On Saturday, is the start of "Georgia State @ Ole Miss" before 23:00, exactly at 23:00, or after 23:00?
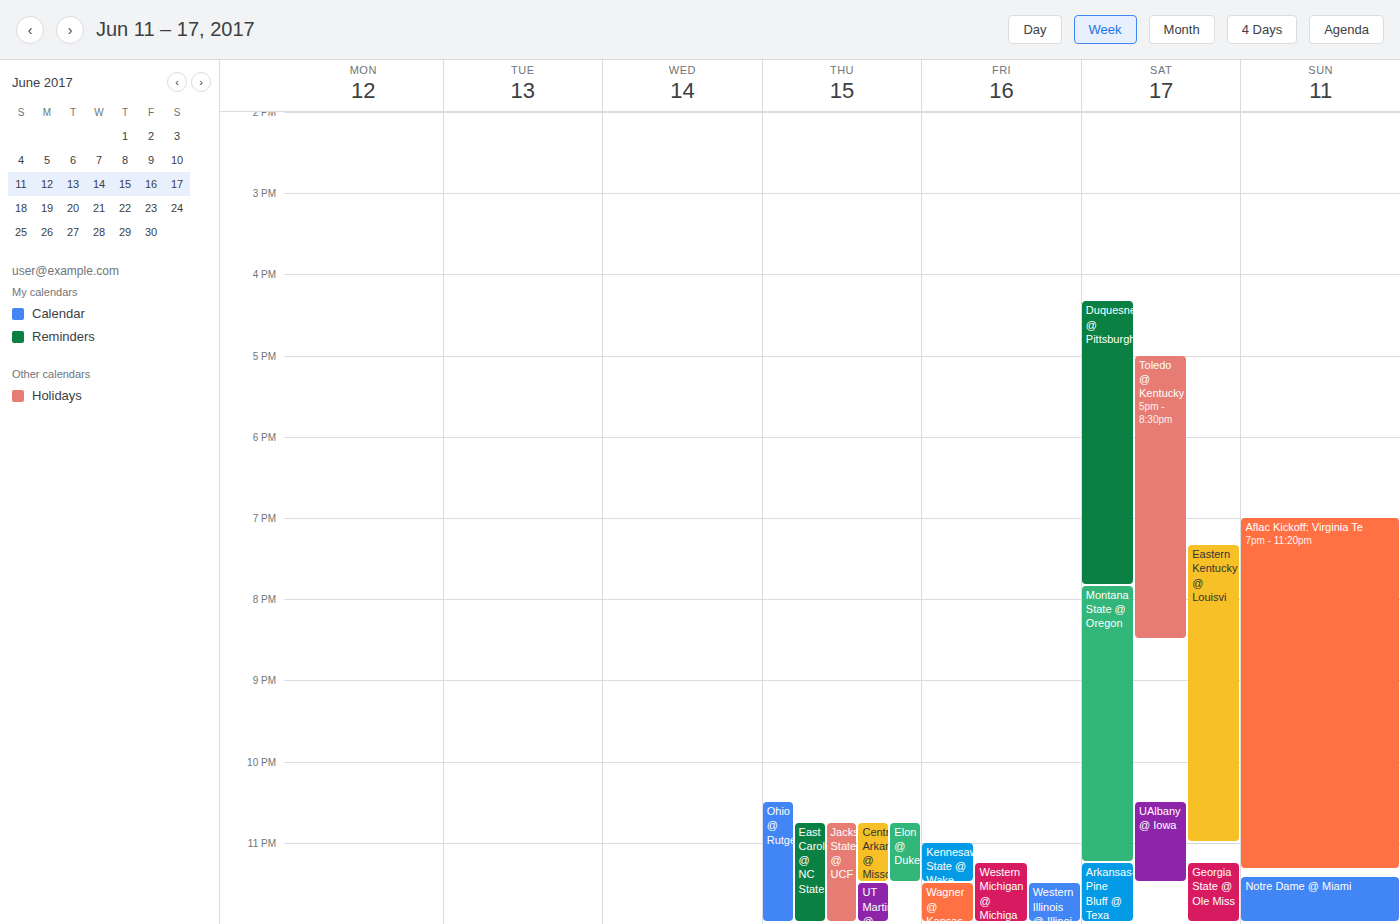
23:15 -- after 23:00, 15 minutes below the 23:00 line.